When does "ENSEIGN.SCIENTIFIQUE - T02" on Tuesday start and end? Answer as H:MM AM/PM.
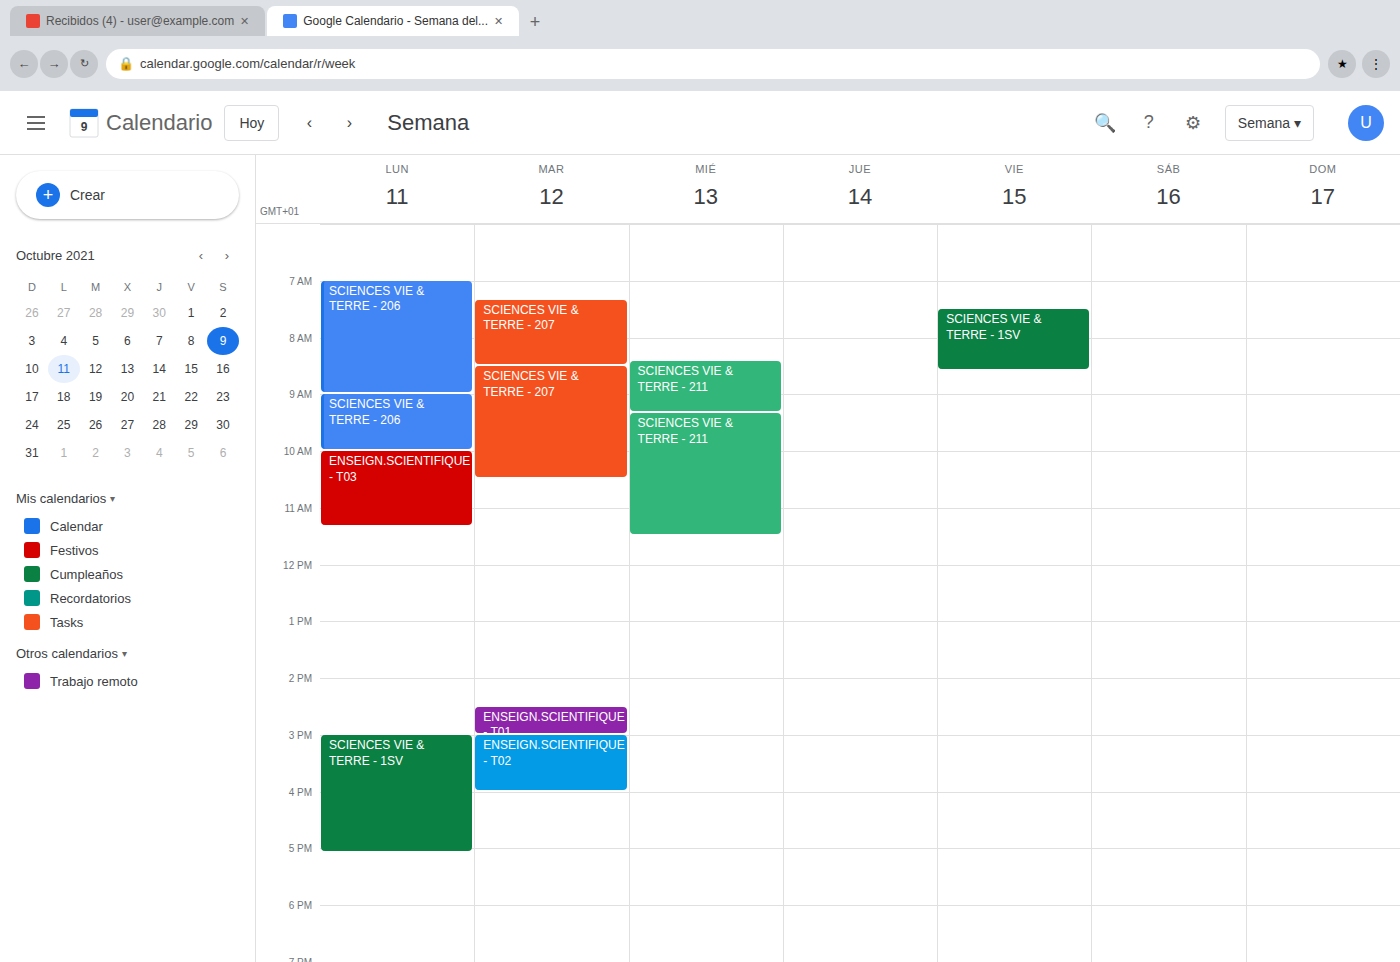
3:00 PM to 4:00 PM